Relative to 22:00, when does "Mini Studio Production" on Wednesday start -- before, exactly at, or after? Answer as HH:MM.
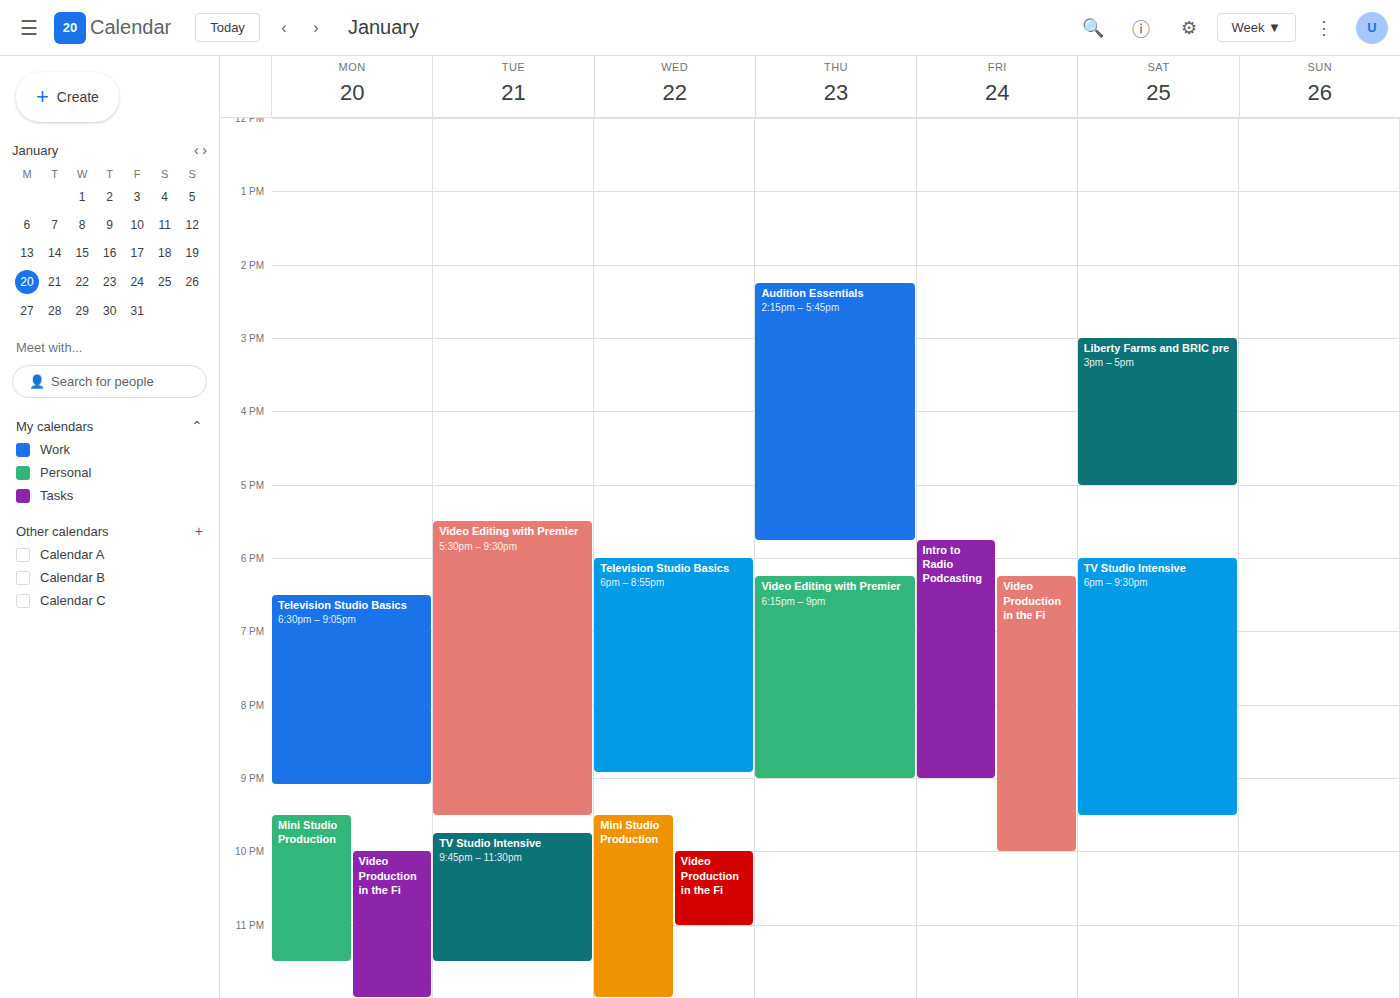
21:30 -- before 22:00, 30 minutes above the 22:00 line.